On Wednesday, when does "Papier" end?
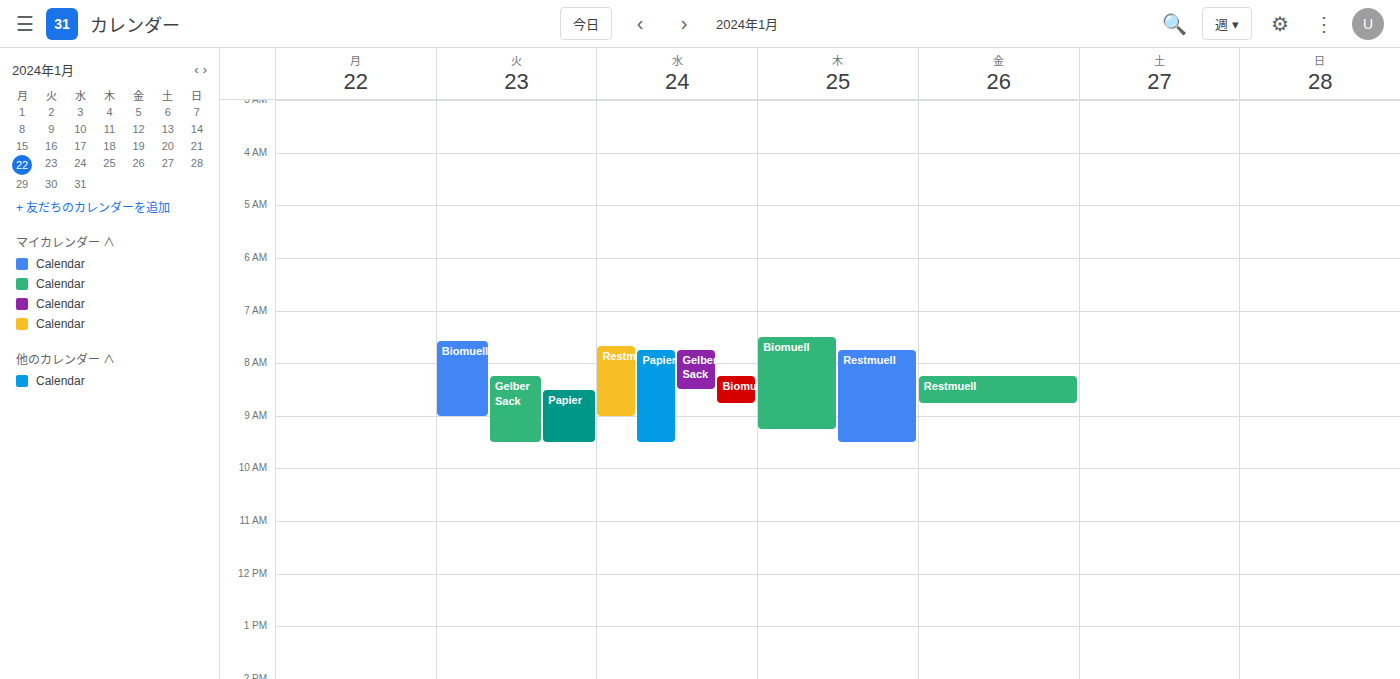
9:30 AM